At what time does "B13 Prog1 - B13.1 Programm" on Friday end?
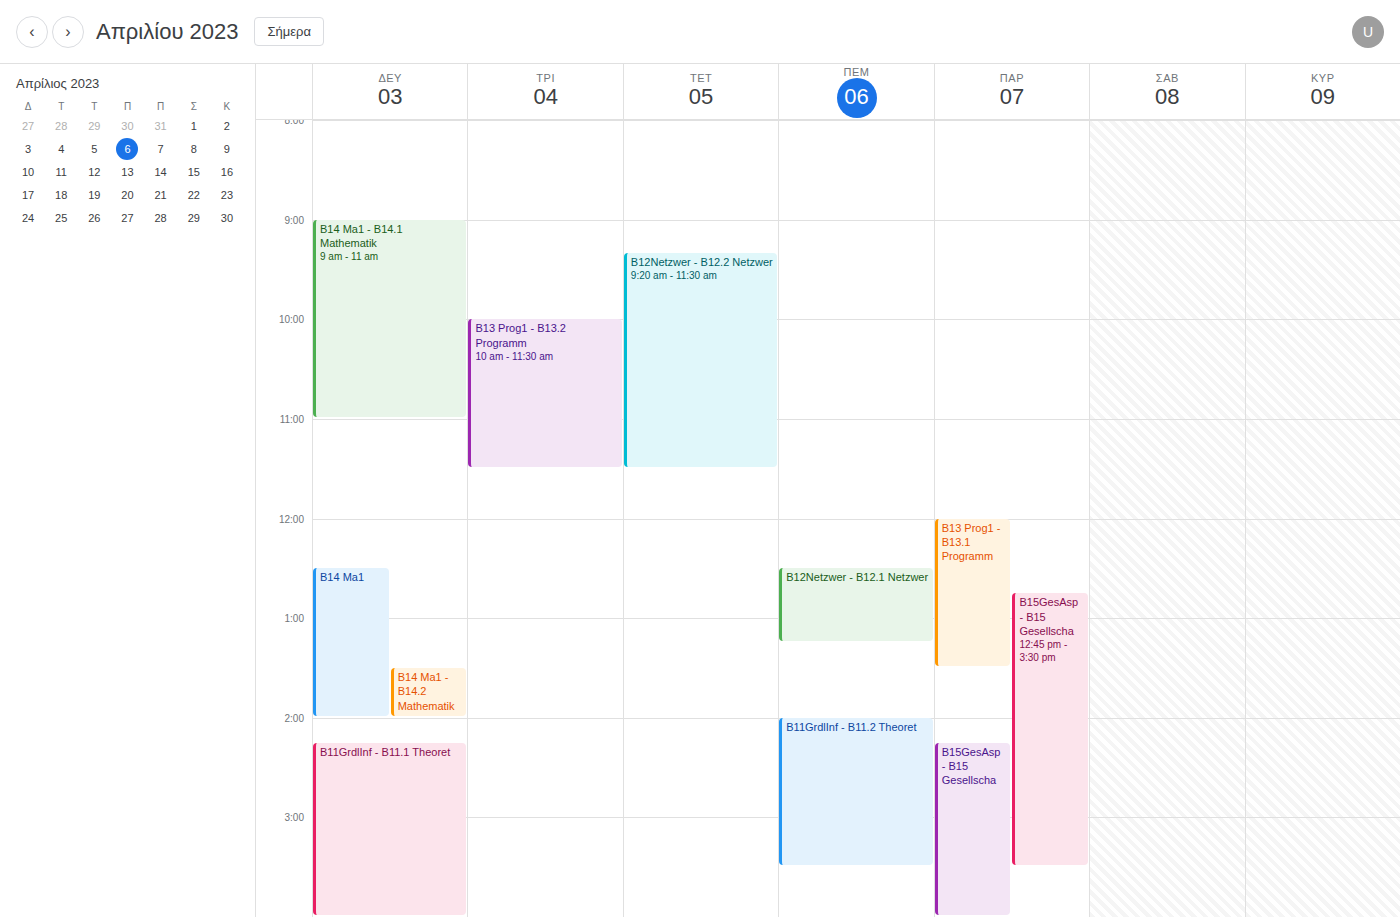
13:30